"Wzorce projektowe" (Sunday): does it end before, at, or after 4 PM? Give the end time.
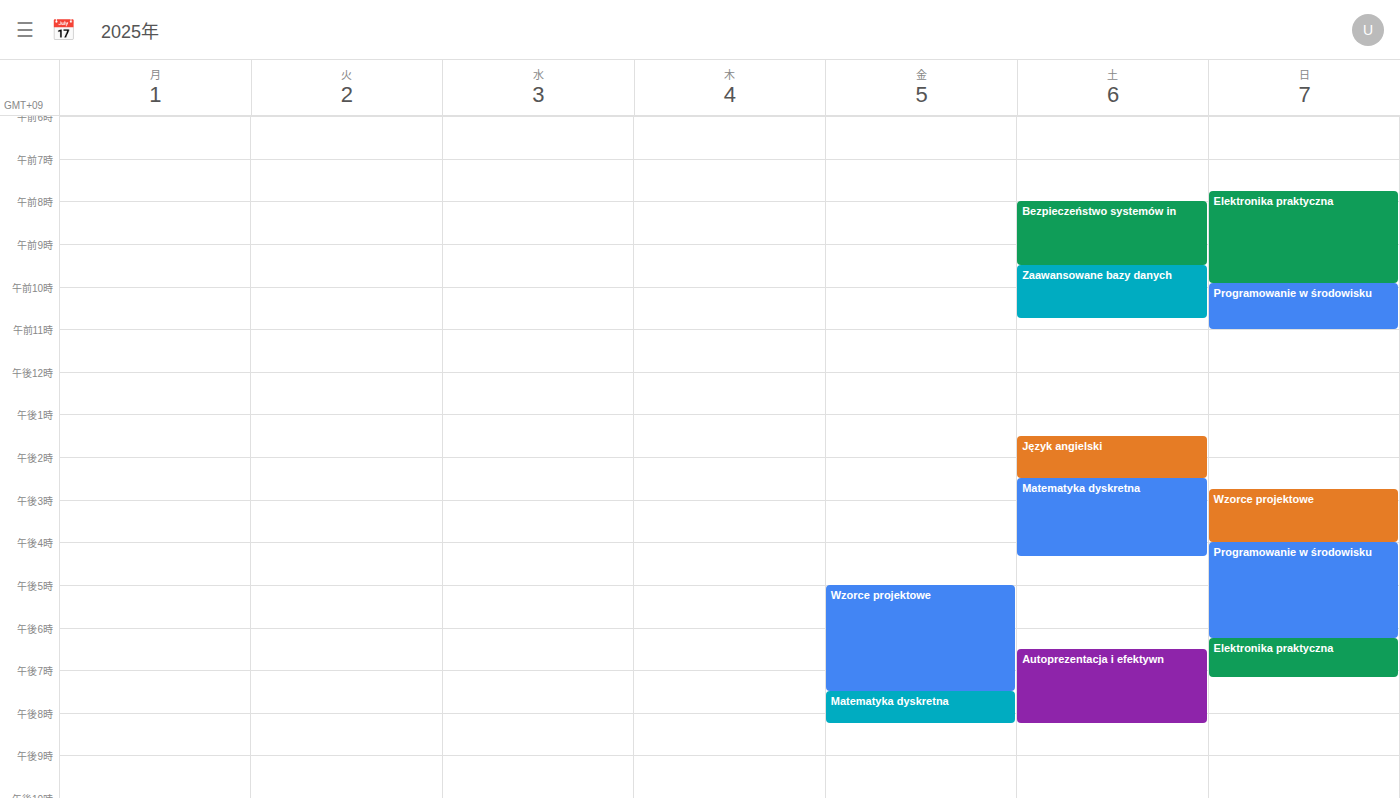
4:00 PM -- exactly at 4 PM, on the 4 PM line.